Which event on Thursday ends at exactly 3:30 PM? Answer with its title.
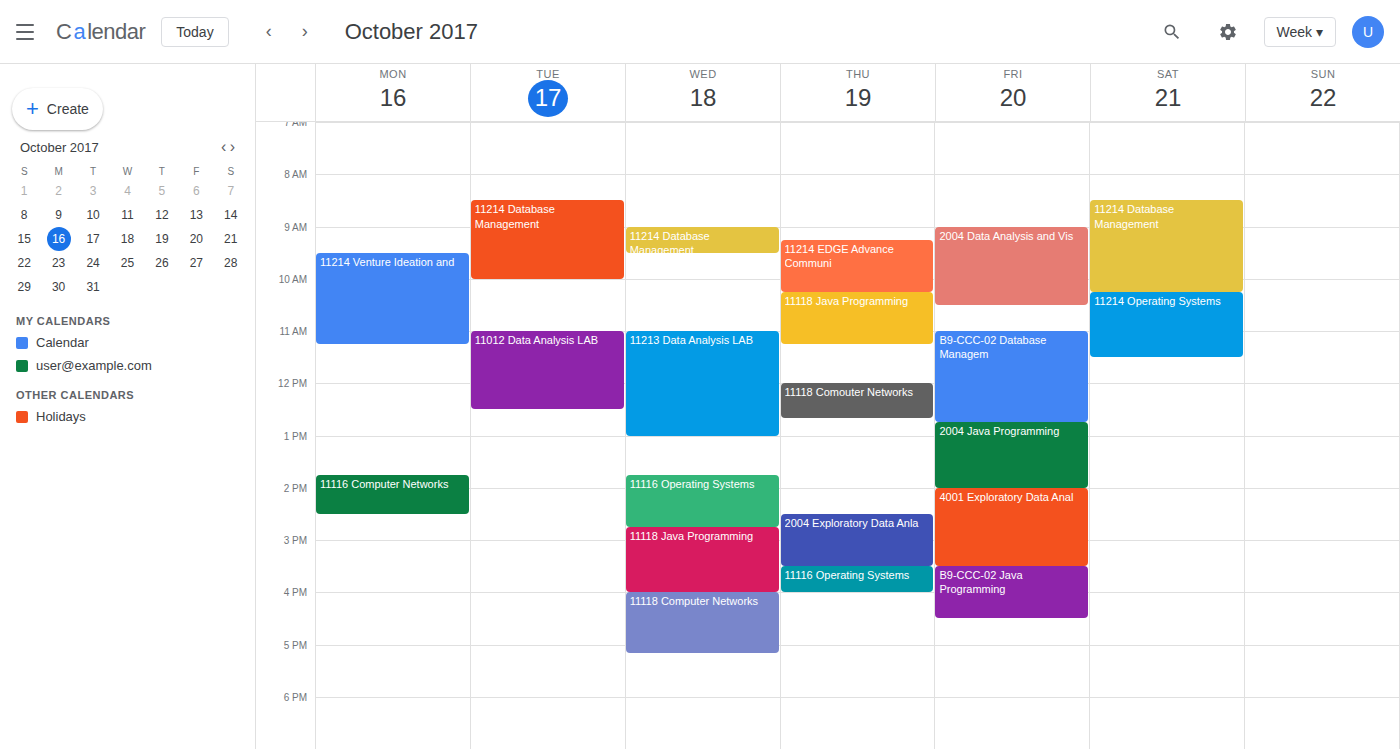
"2004 Exploratory Data Anla"